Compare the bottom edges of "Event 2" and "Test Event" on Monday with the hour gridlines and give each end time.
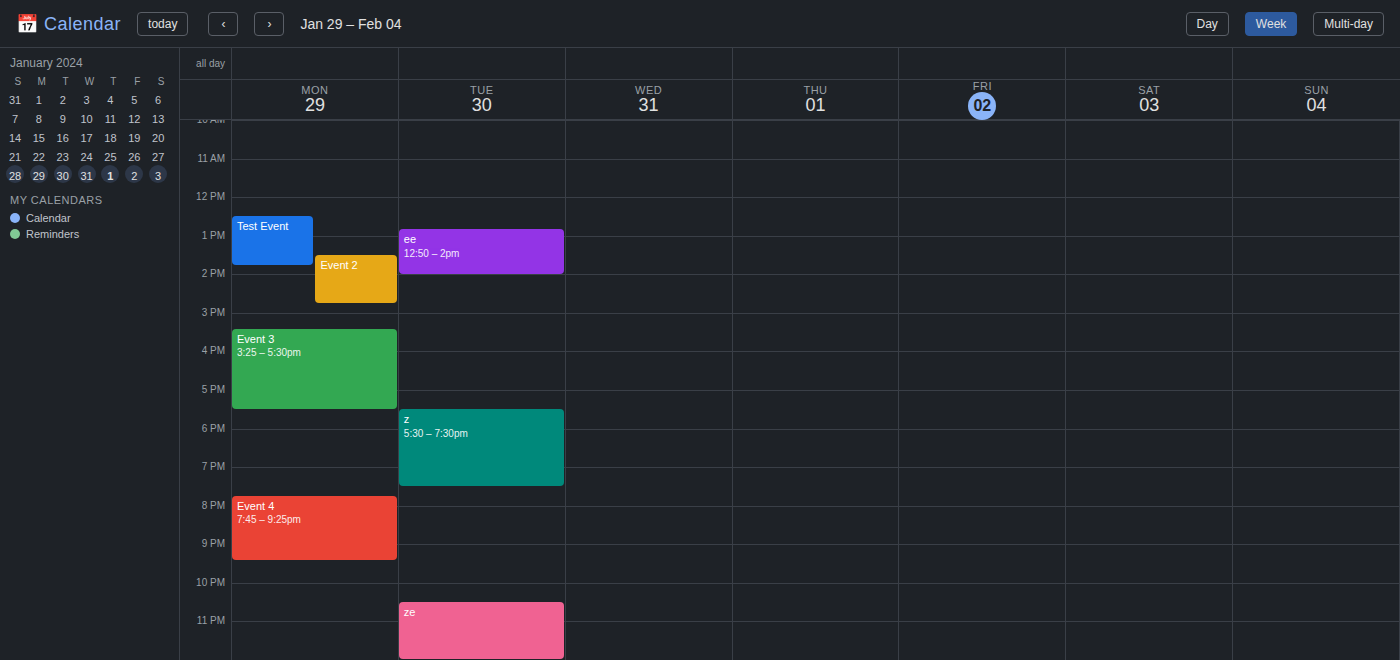
"Event 2": 2:45 PM, neither: three quarters of the way from the 2 PM line to the 3 PM line. "Test Event": 1:45 PM, neither: three quarters of the way from the 1 PM line to the 2 PM line.